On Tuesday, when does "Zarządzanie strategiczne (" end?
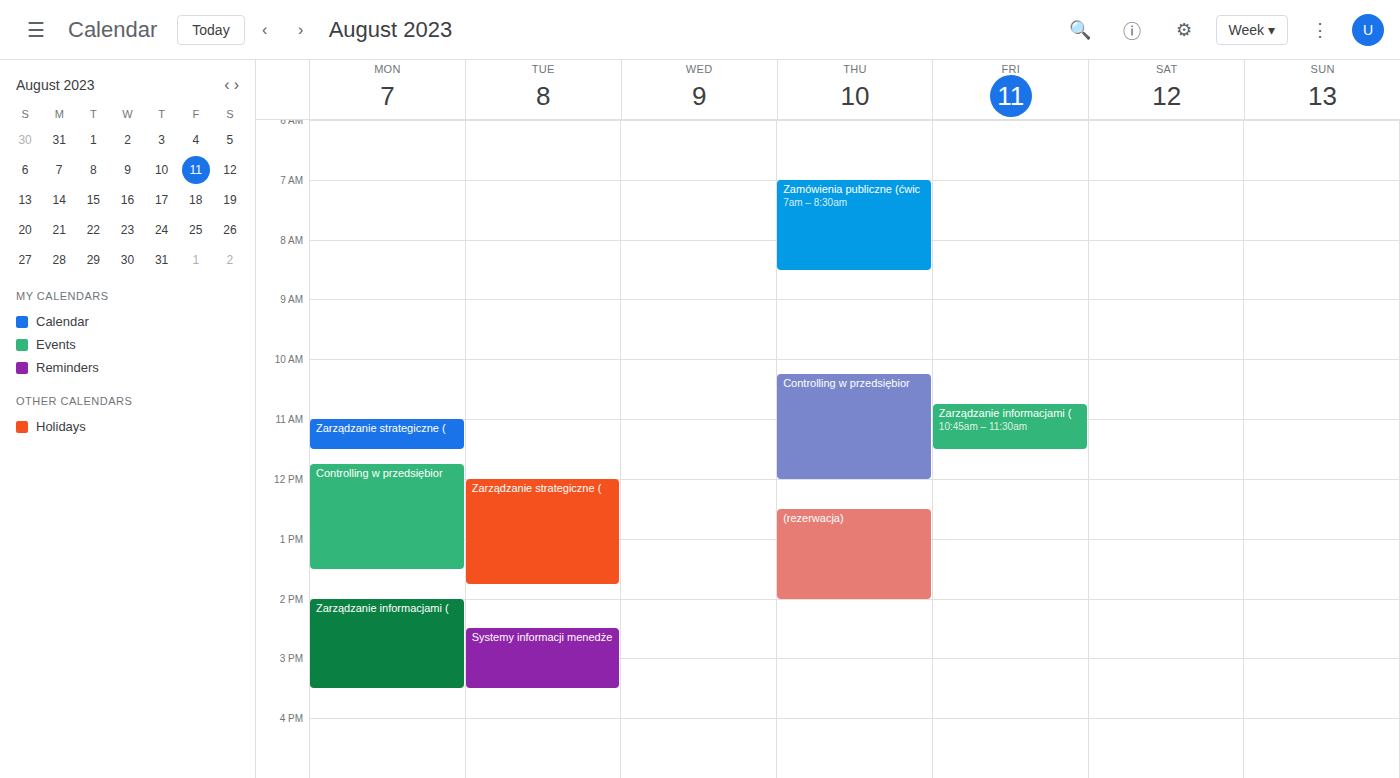
13:45